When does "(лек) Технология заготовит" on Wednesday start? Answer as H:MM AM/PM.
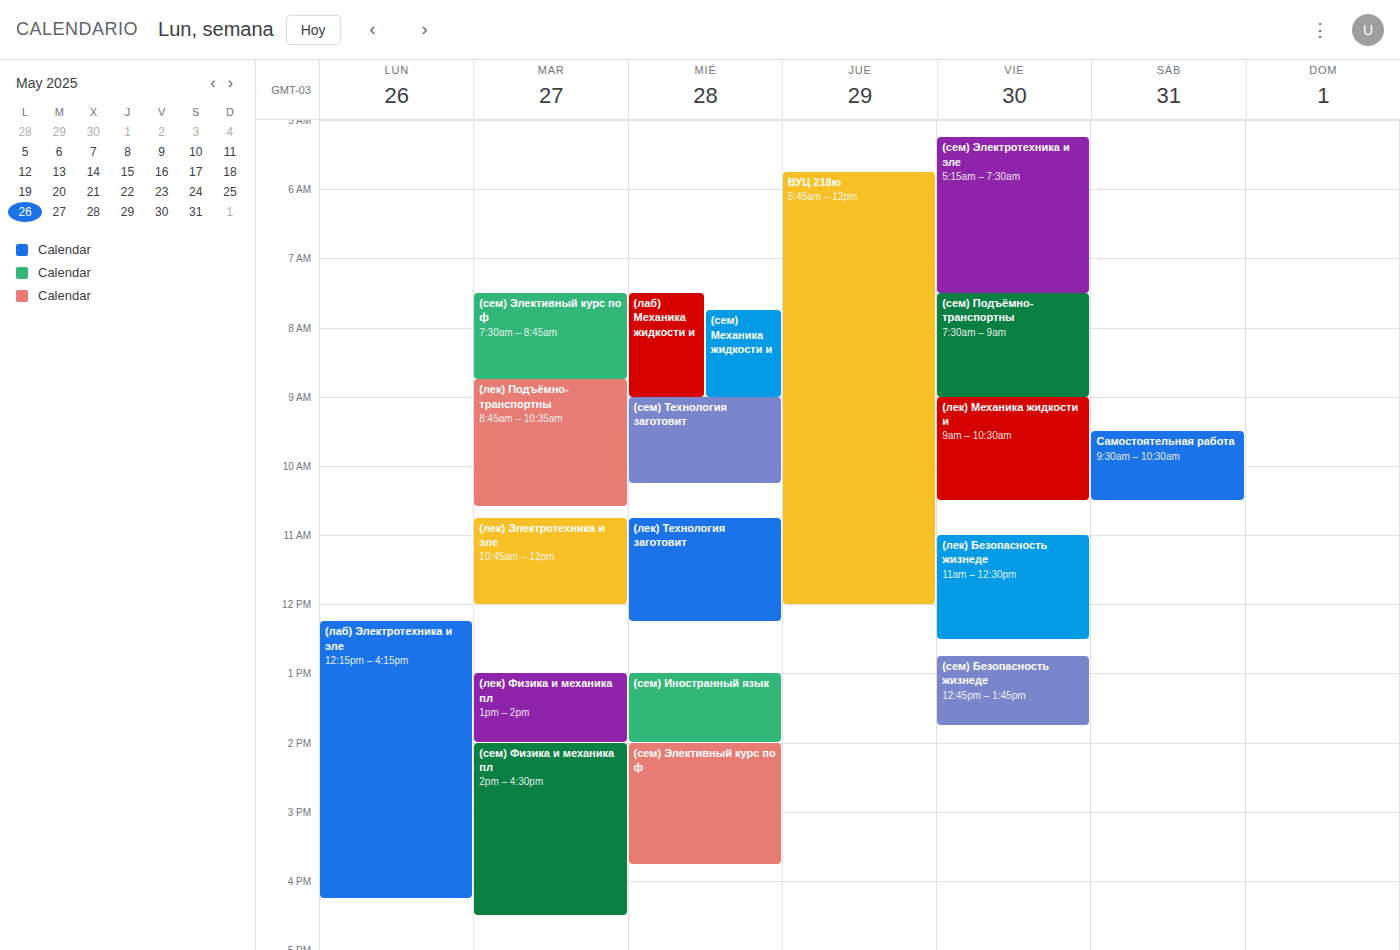
10:45 AM